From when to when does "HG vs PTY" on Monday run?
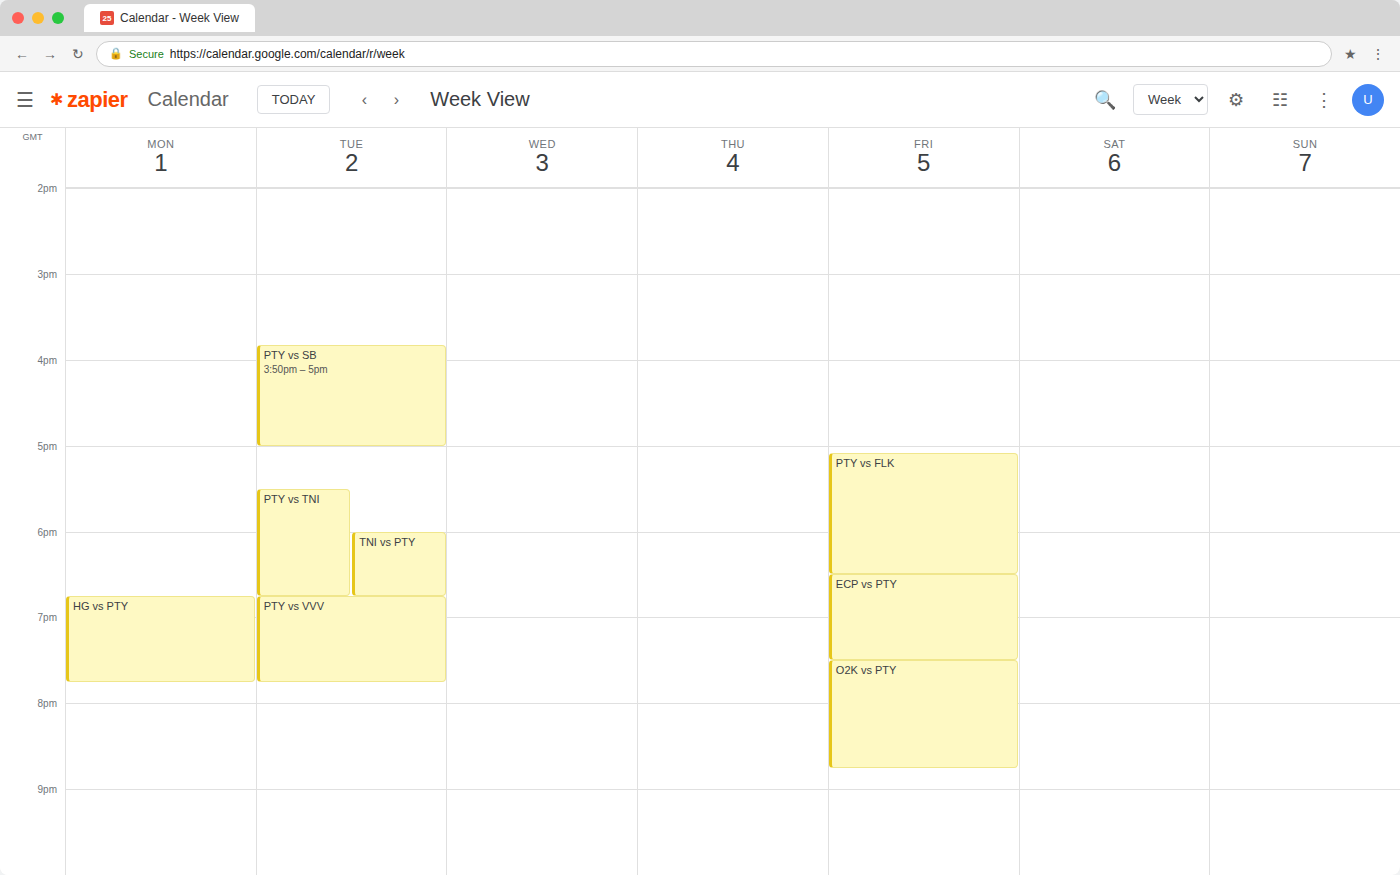
6:45 PM to 7:45 PM